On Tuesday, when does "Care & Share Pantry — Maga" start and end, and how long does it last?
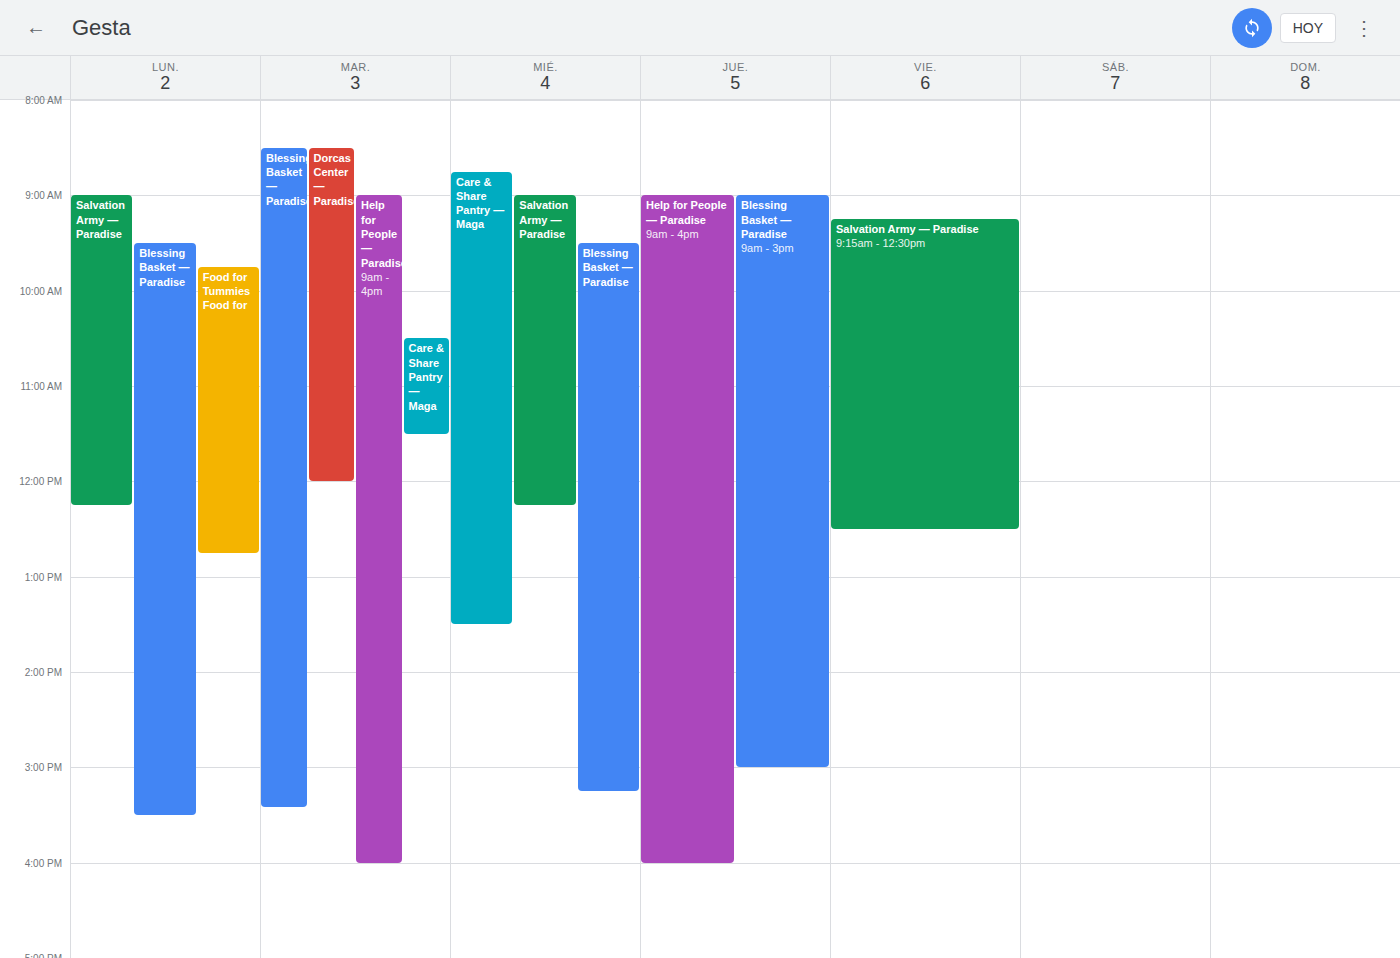
10:30 AM to 11:30 AM, 1 hour